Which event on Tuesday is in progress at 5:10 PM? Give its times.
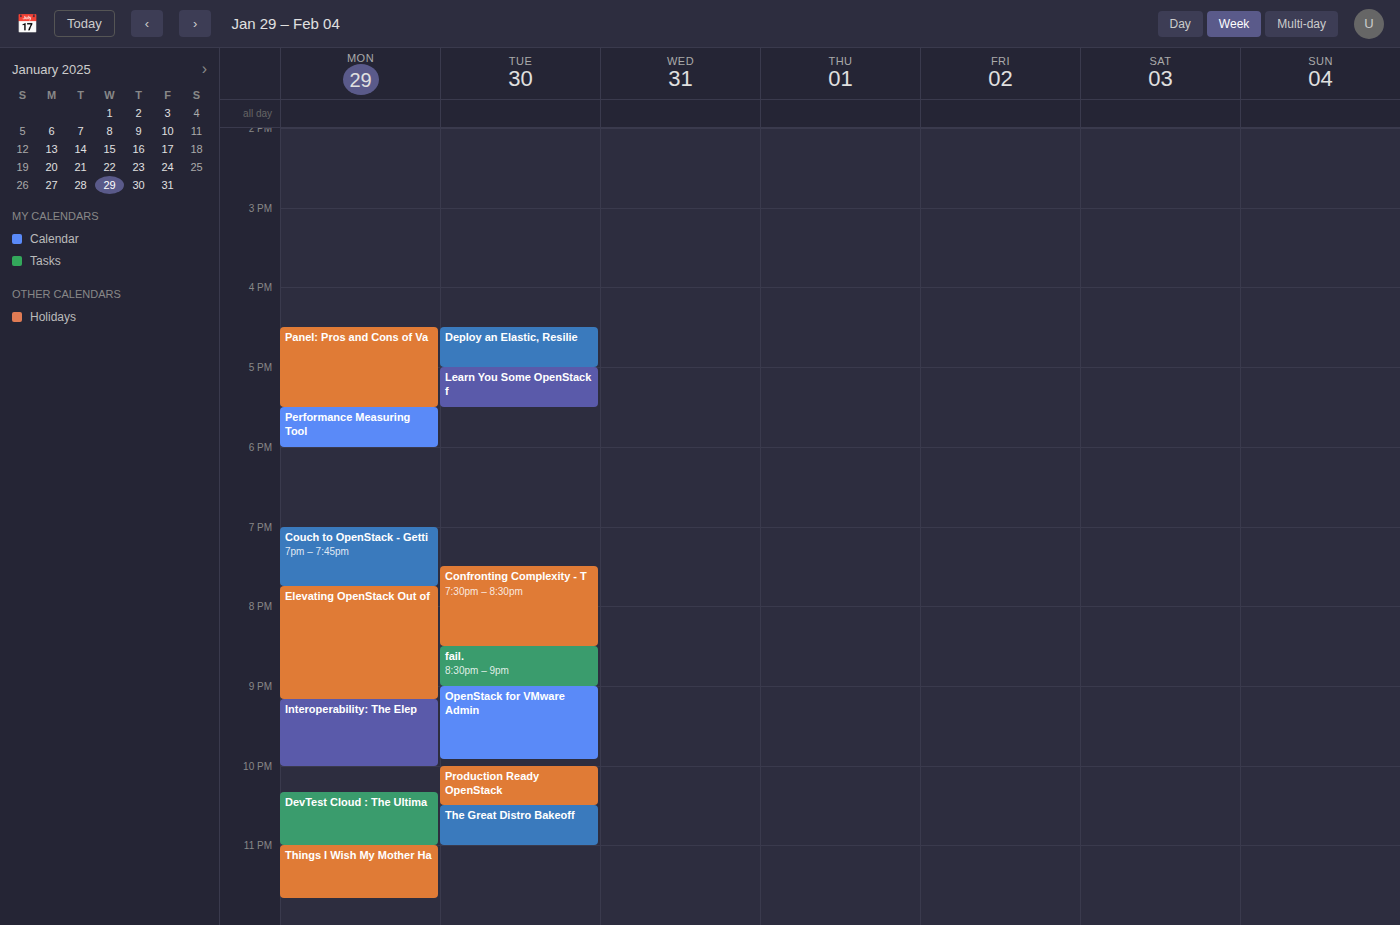
"Learn You Some OpenStack f", 5:00 PM to 5:30 PM